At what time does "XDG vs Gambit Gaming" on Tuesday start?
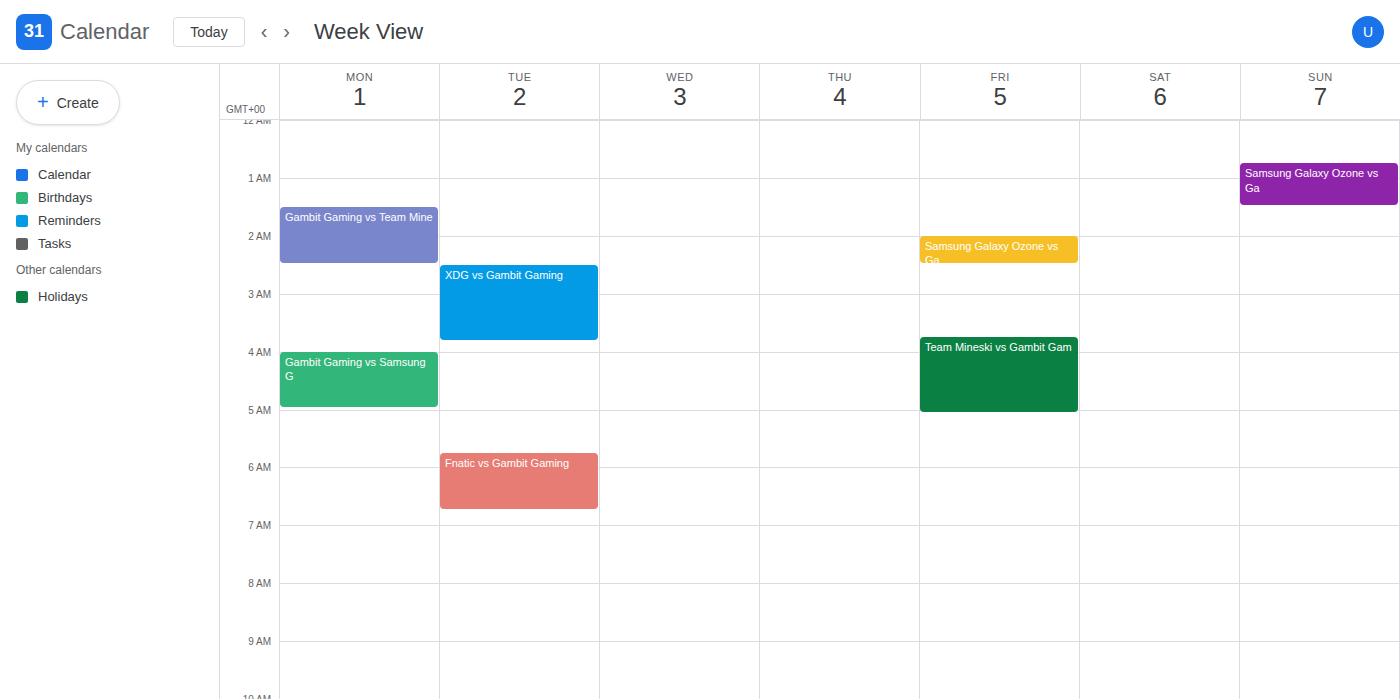
2:30 AM